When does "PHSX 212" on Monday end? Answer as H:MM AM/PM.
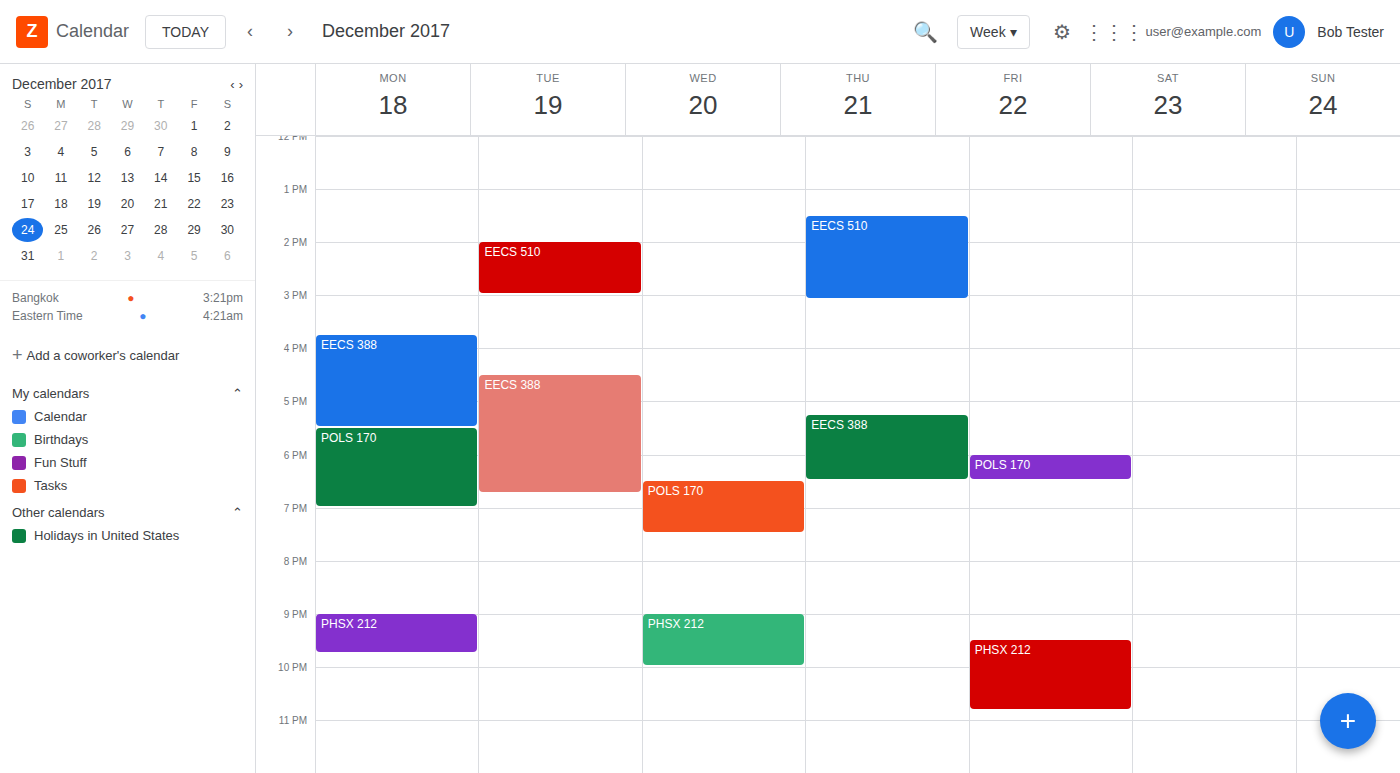
9:45 PM